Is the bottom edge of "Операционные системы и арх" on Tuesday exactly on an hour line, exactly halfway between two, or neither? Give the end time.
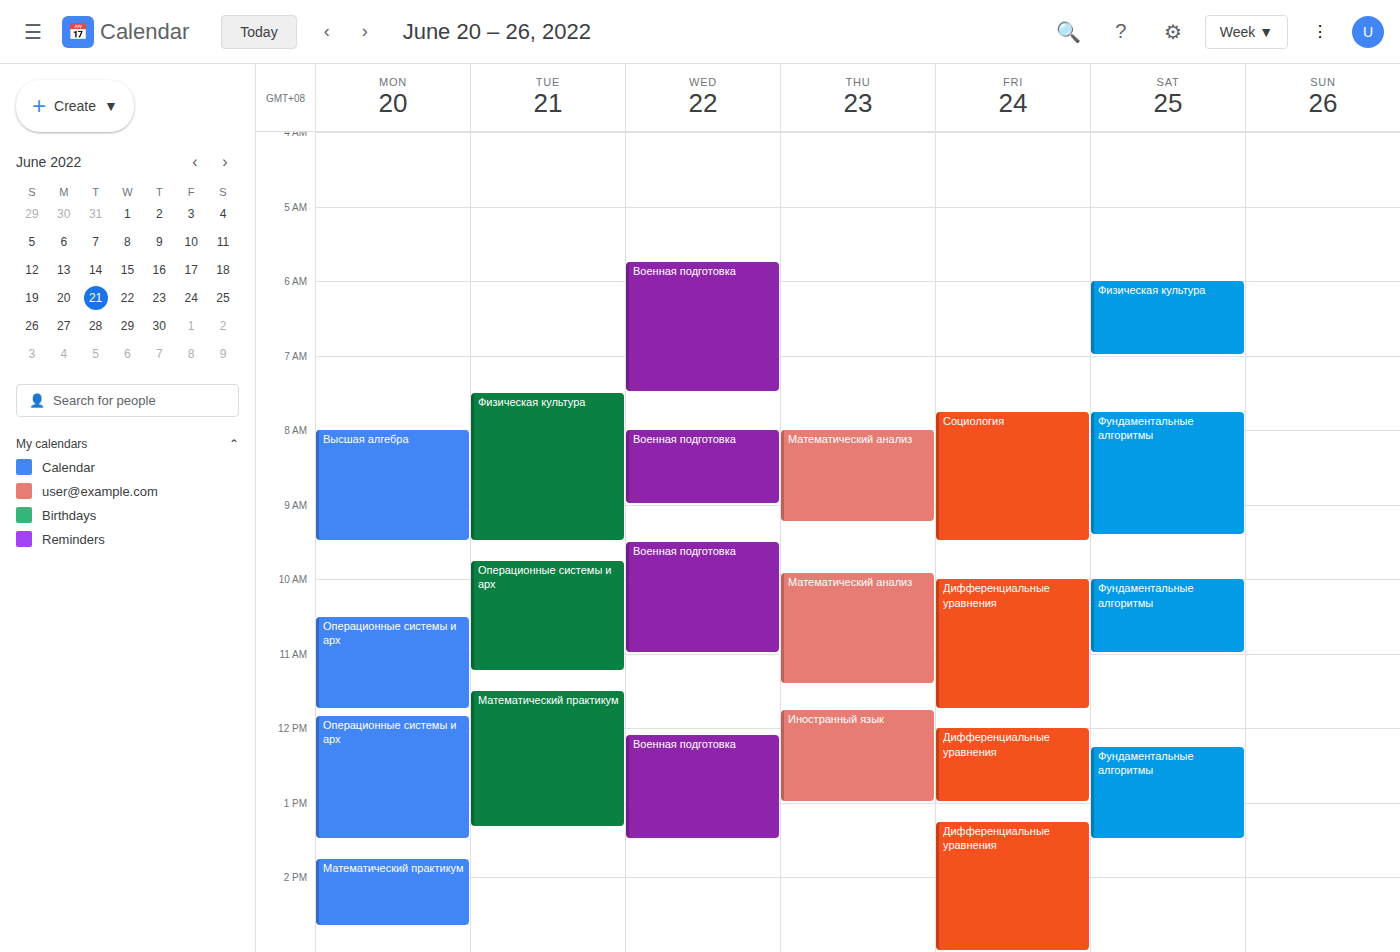
11:15 AM -- neither: a quarter of the way from the 11 AM line to the 12 PM line.